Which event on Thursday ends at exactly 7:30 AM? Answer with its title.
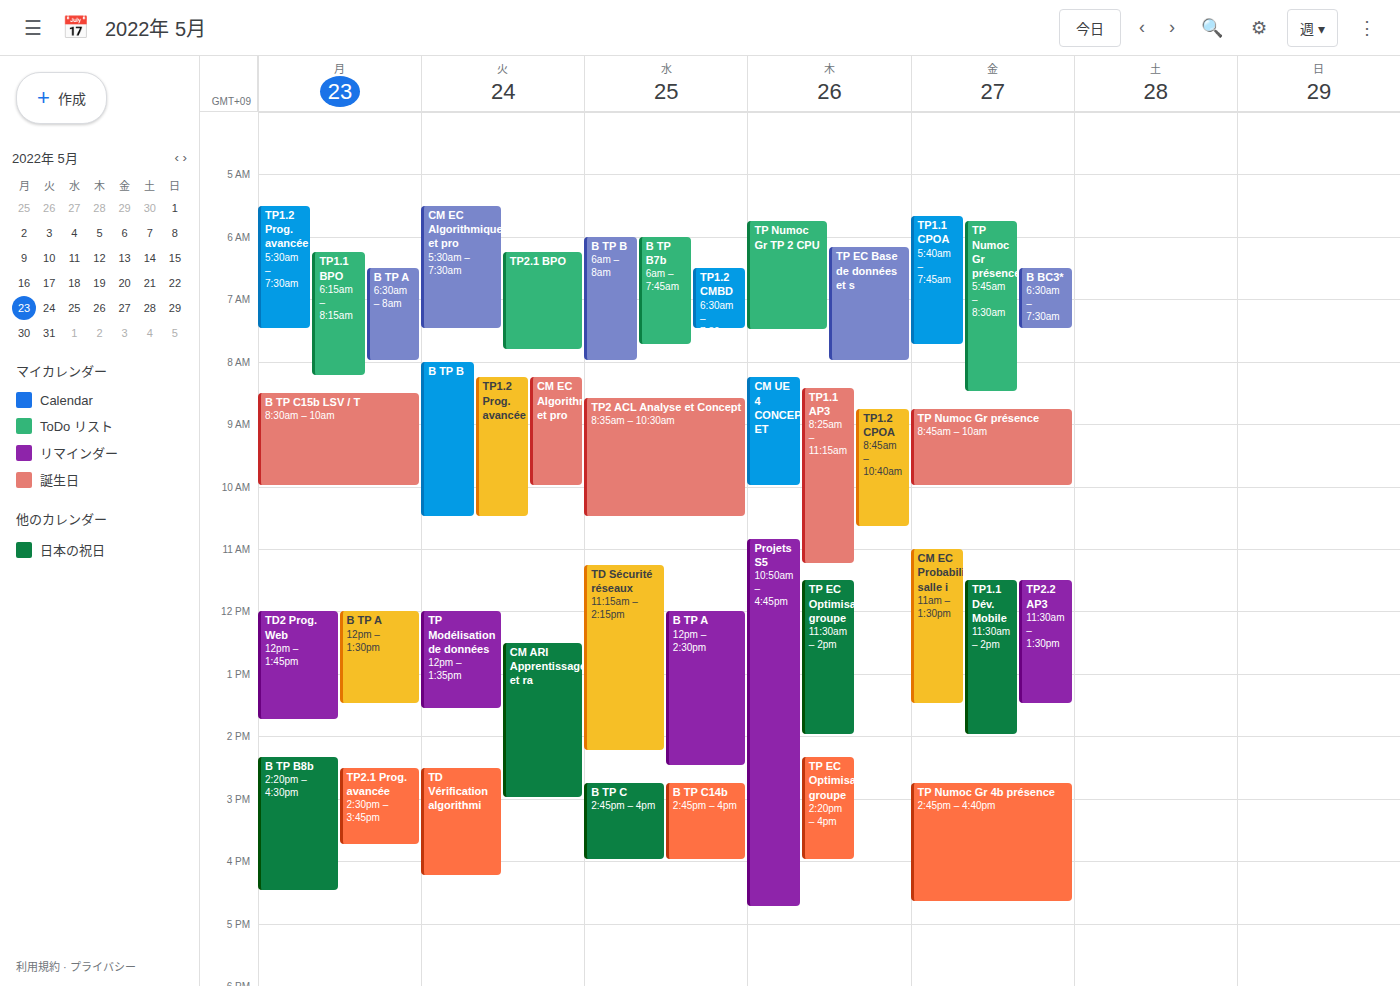
"TP Numoc Gr TP 2 CPU"